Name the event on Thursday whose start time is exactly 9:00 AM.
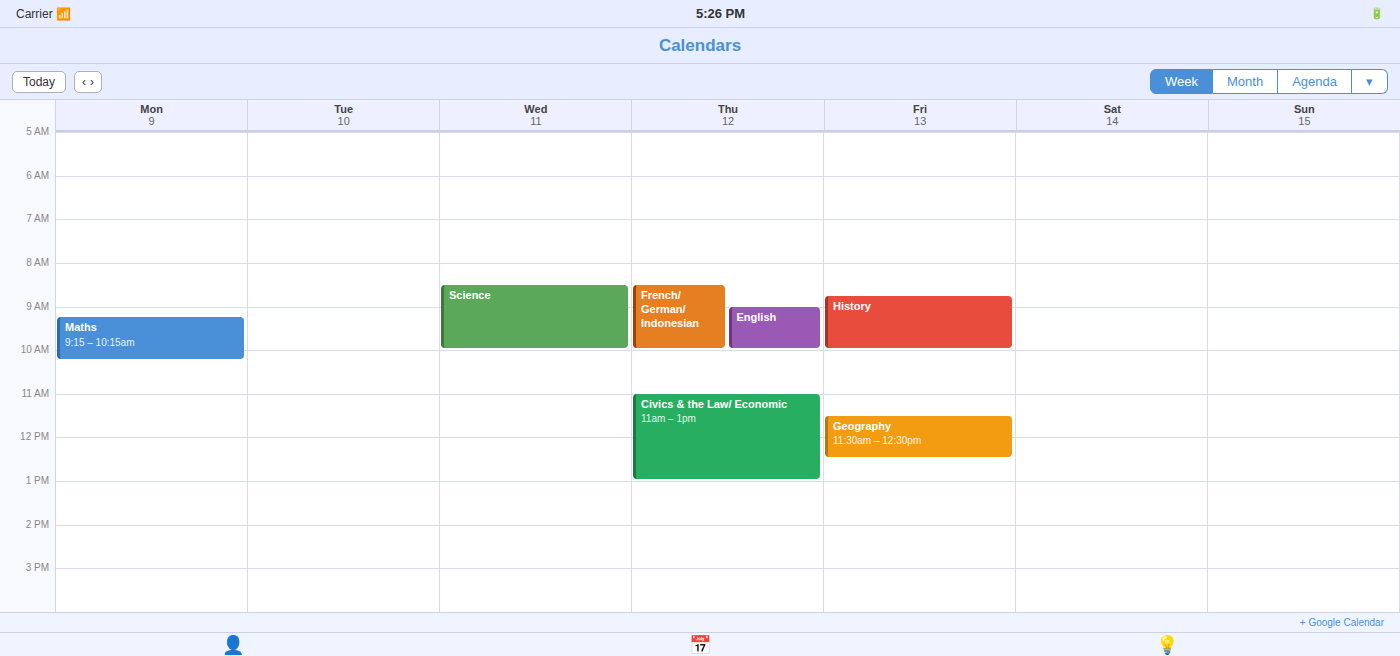
"English"